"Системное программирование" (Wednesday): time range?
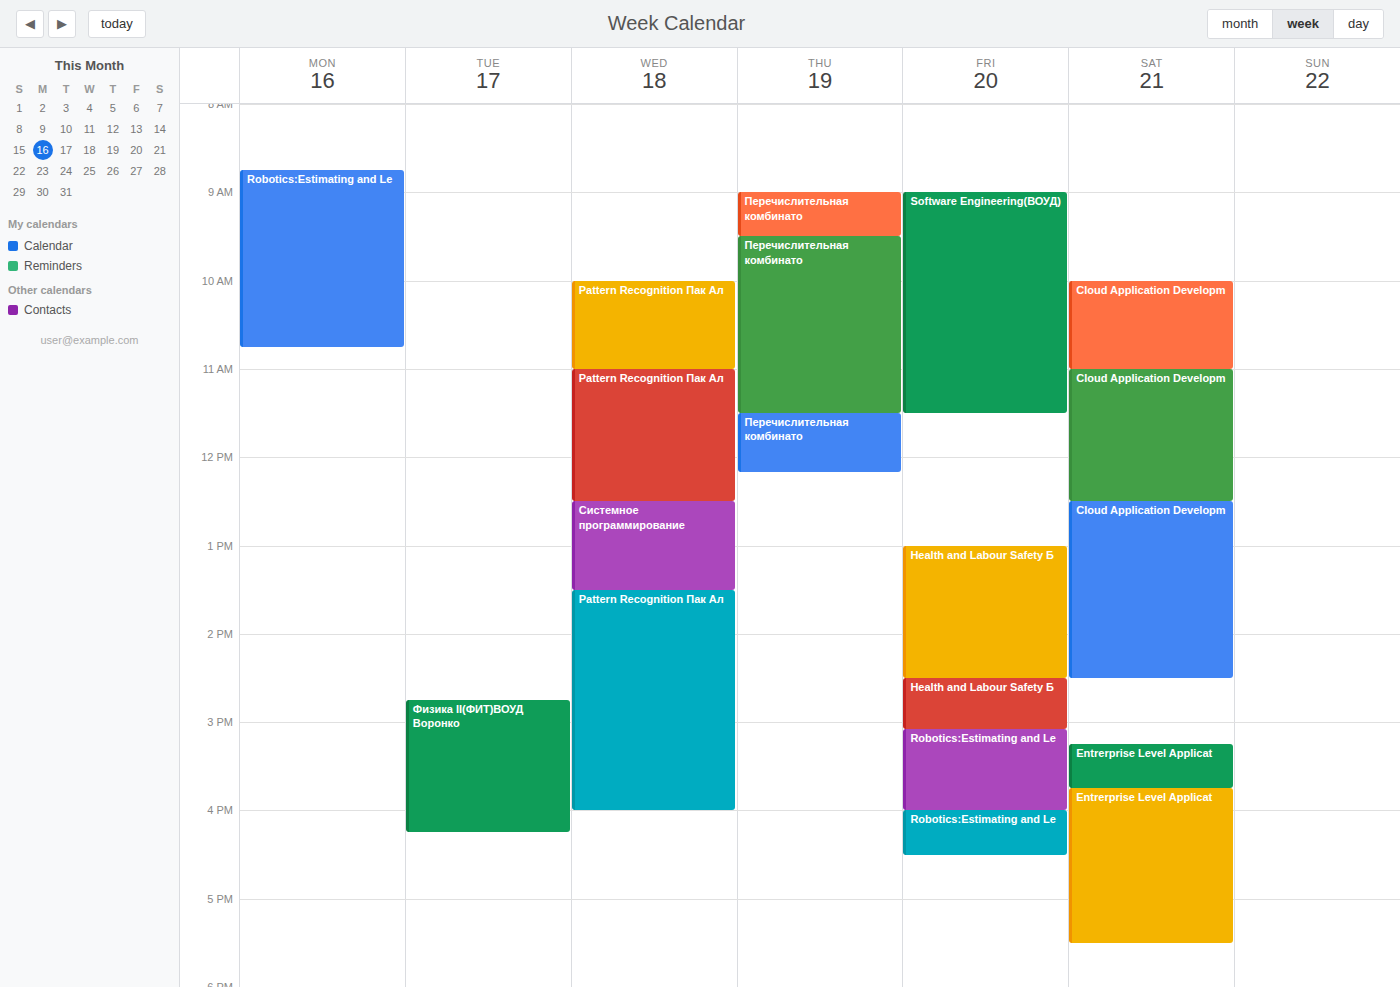
12:30 PM to 1:30 PM